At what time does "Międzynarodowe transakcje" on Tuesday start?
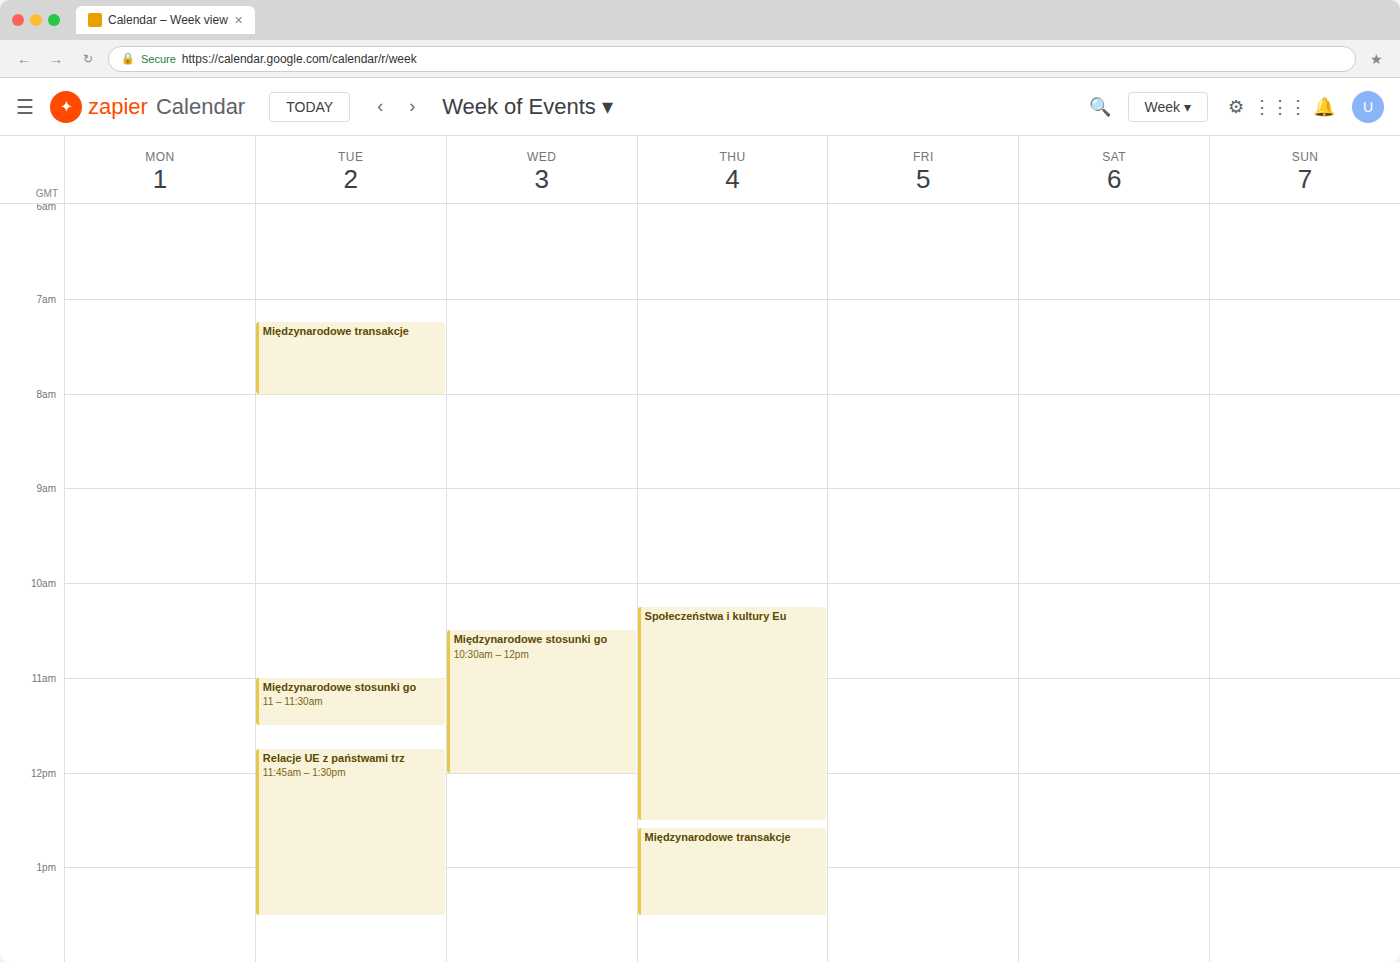
07:15